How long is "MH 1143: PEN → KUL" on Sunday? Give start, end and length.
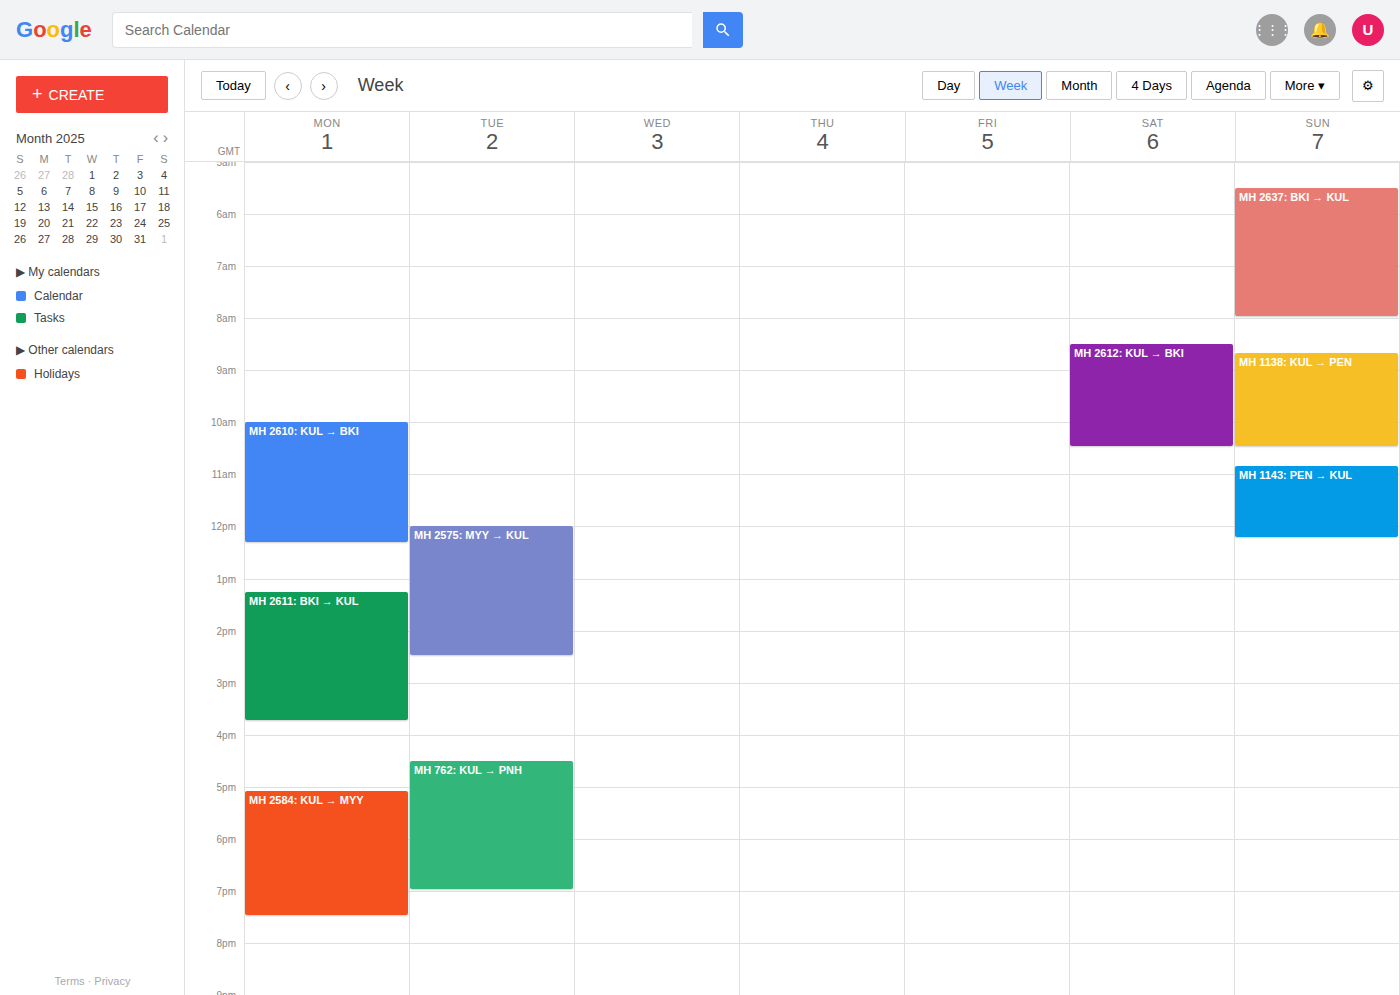
10:50 AM to 12:15 PM, 1 hour 25 minutes